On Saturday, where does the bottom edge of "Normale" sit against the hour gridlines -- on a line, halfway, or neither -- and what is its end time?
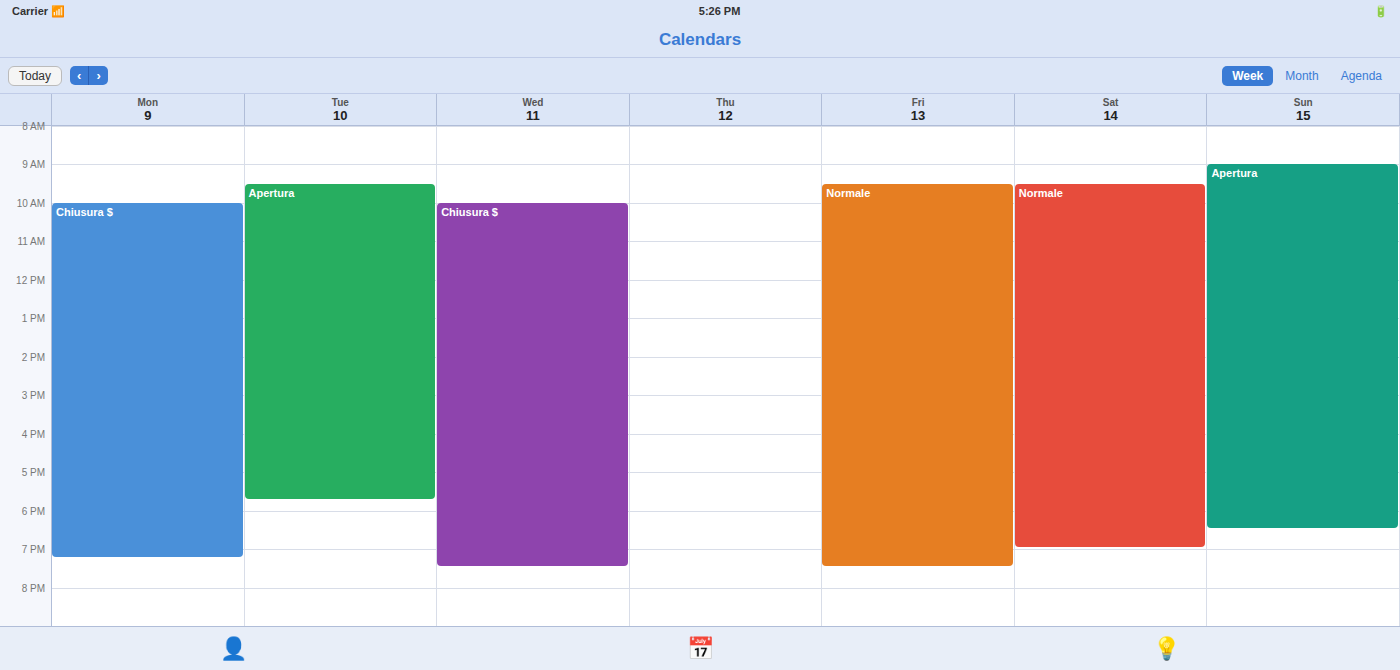
19:00 -- exactly on the 19:00 line.